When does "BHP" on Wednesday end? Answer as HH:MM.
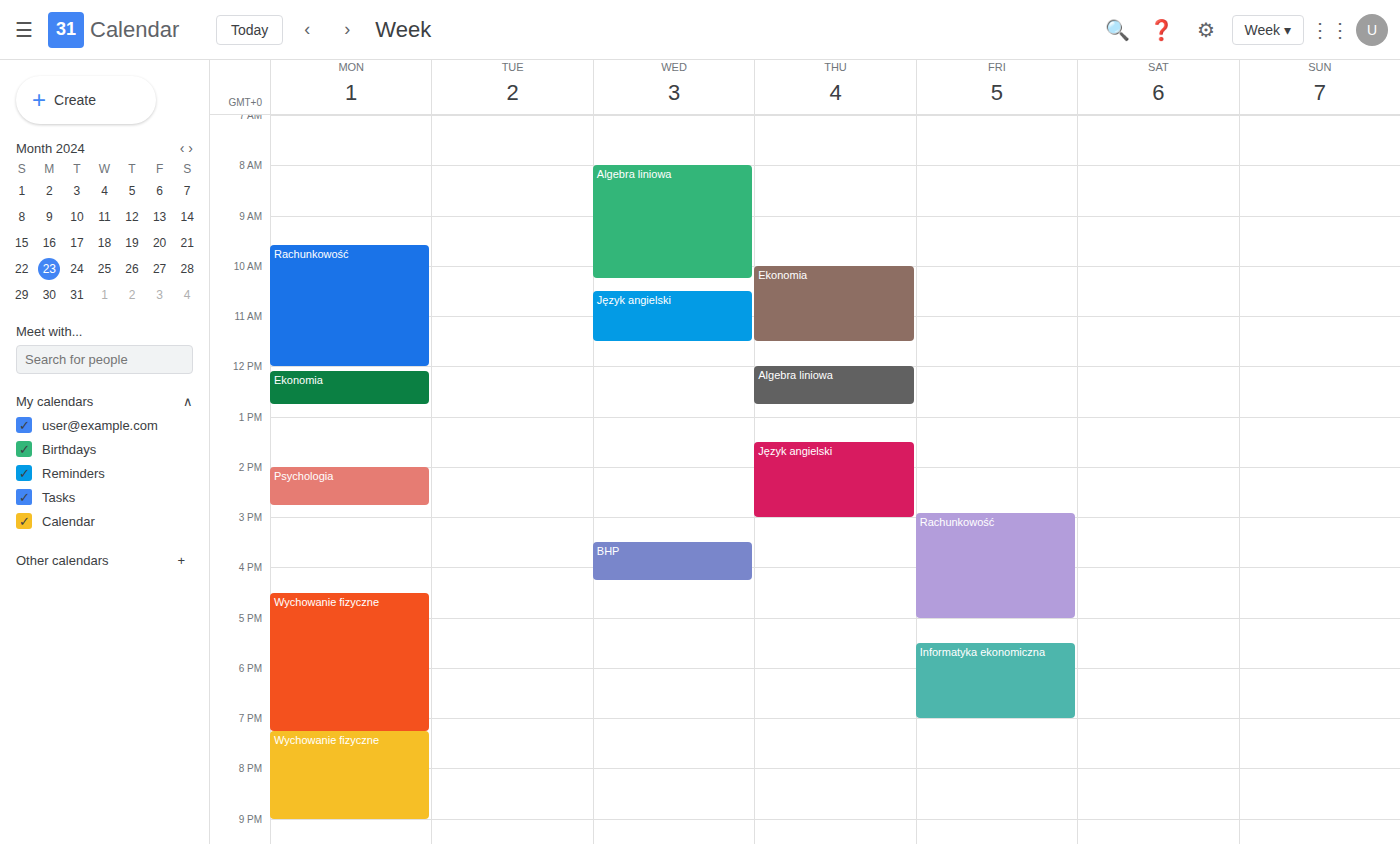
16:15